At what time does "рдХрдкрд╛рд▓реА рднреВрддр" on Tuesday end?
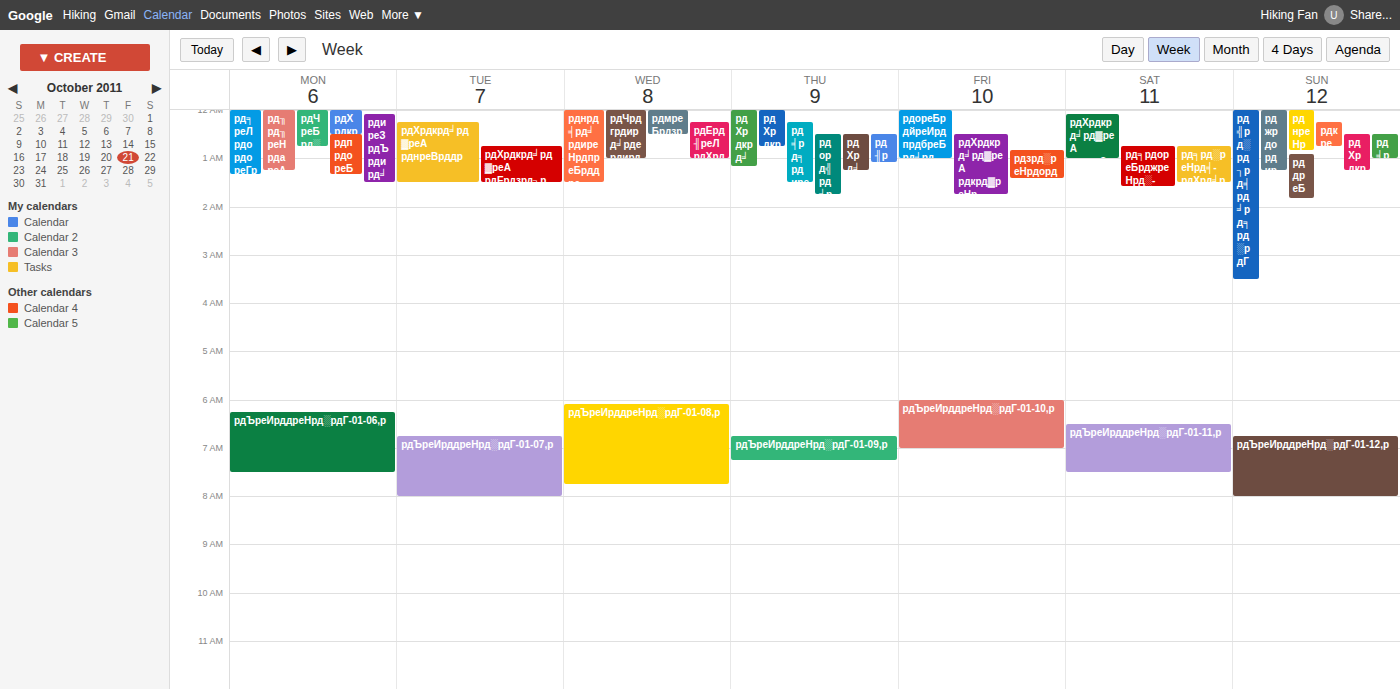
1:30 AM